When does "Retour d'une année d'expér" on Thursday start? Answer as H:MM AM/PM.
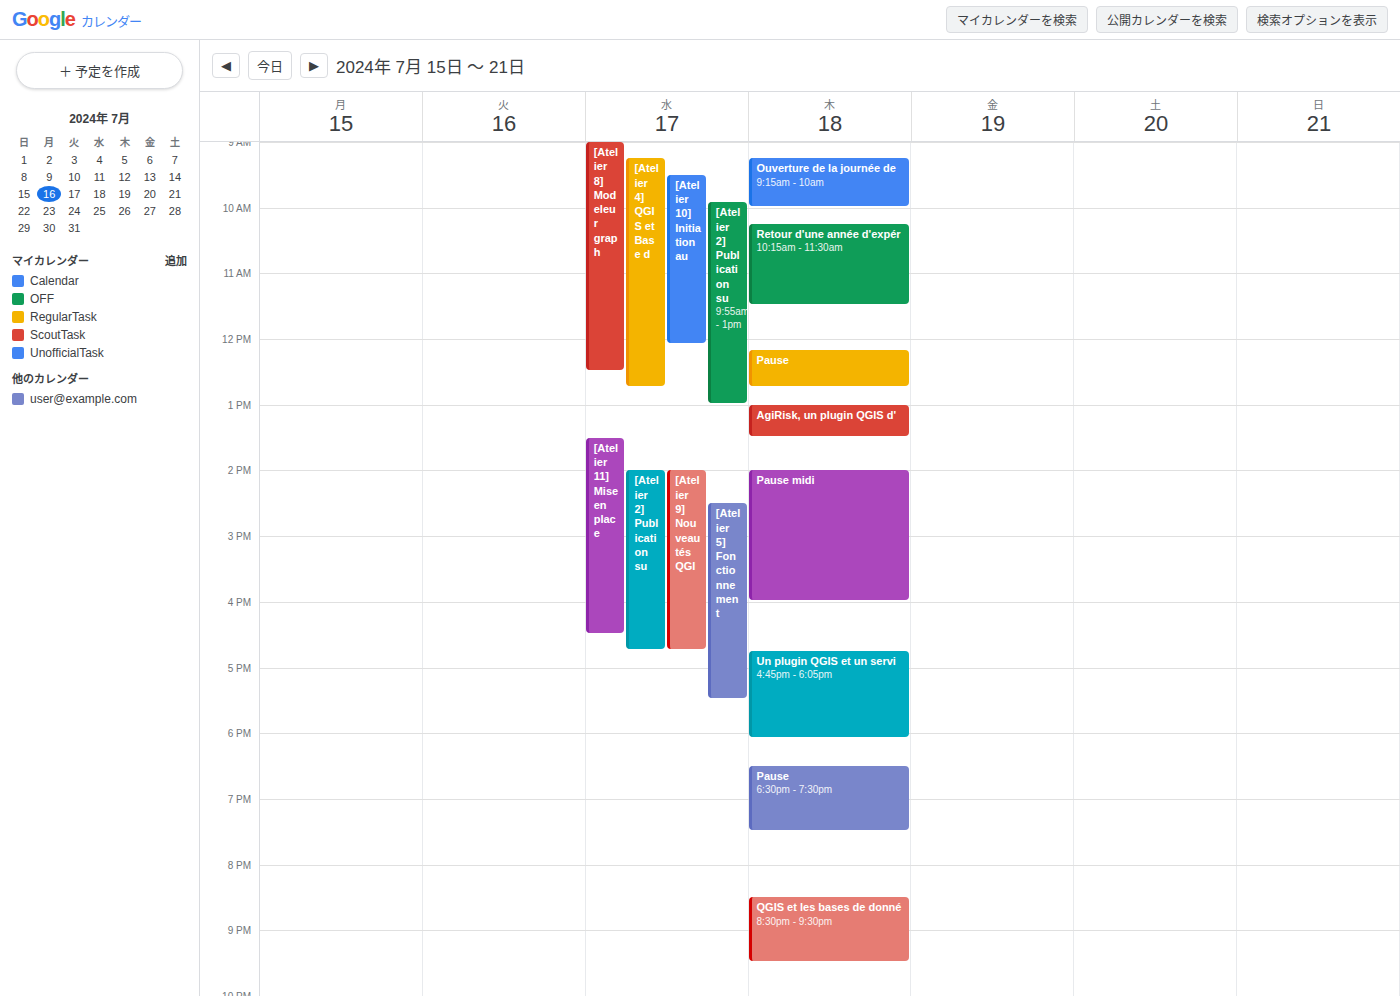
10:15 AM